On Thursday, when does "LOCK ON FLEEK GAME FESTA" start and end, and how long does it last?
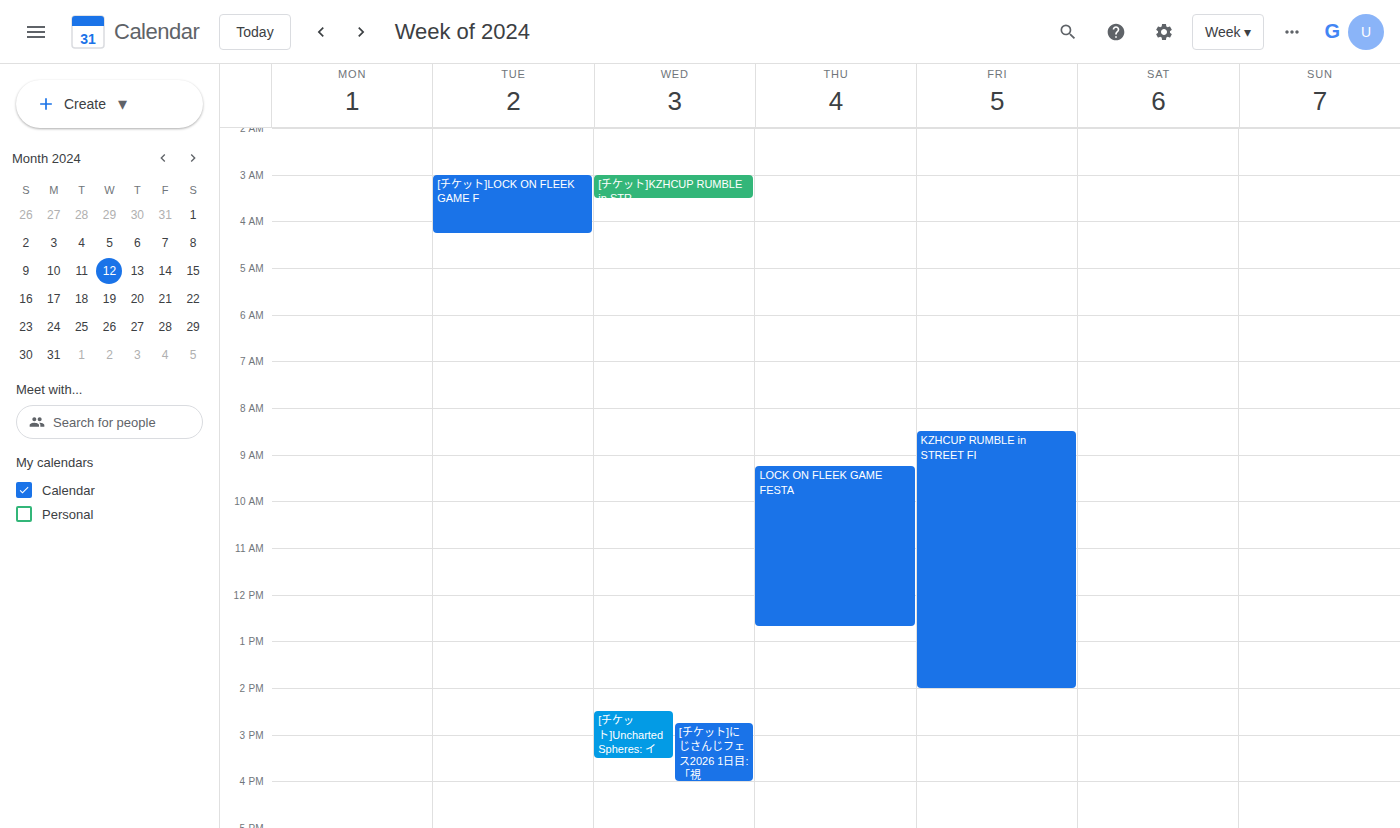
9:15 AM to 12:40 PM, 3 hours 25 minutes